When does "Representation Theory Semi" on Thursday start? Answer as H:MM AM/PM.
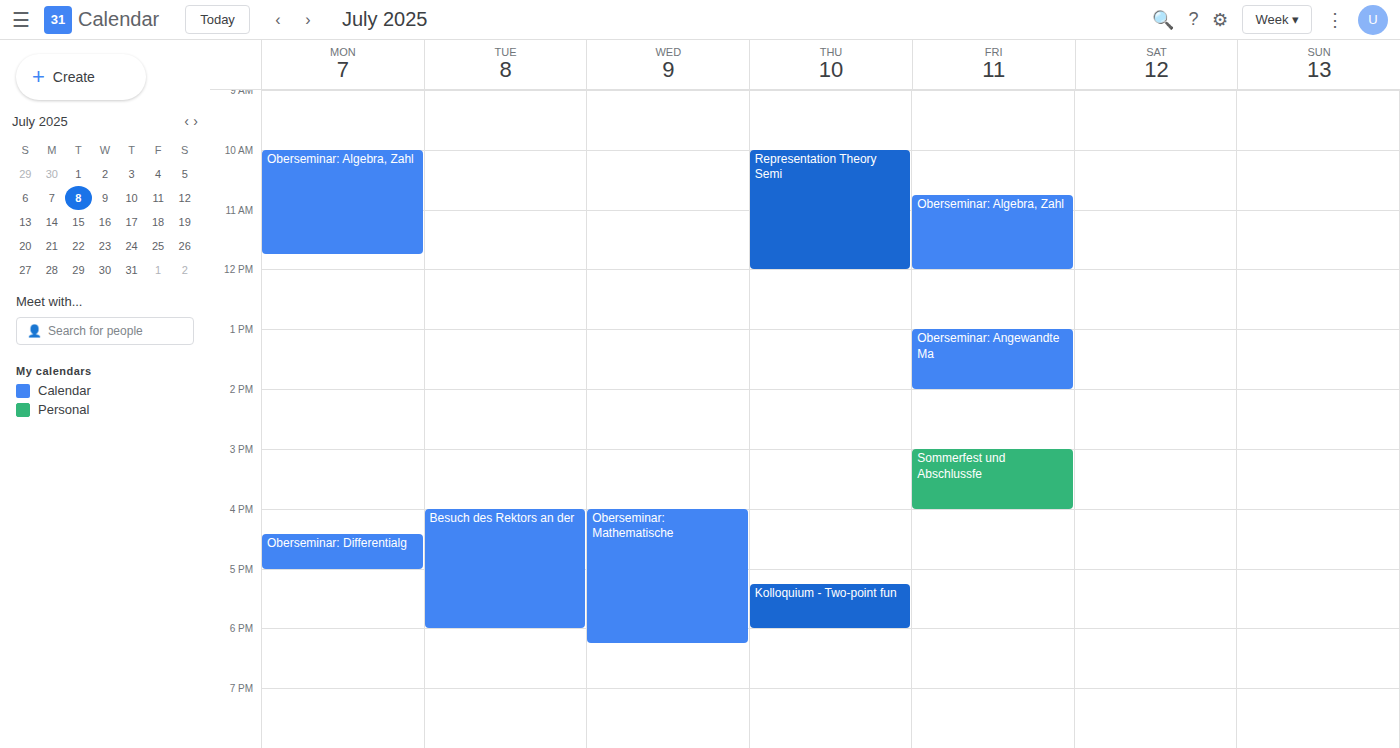
10:00 AM